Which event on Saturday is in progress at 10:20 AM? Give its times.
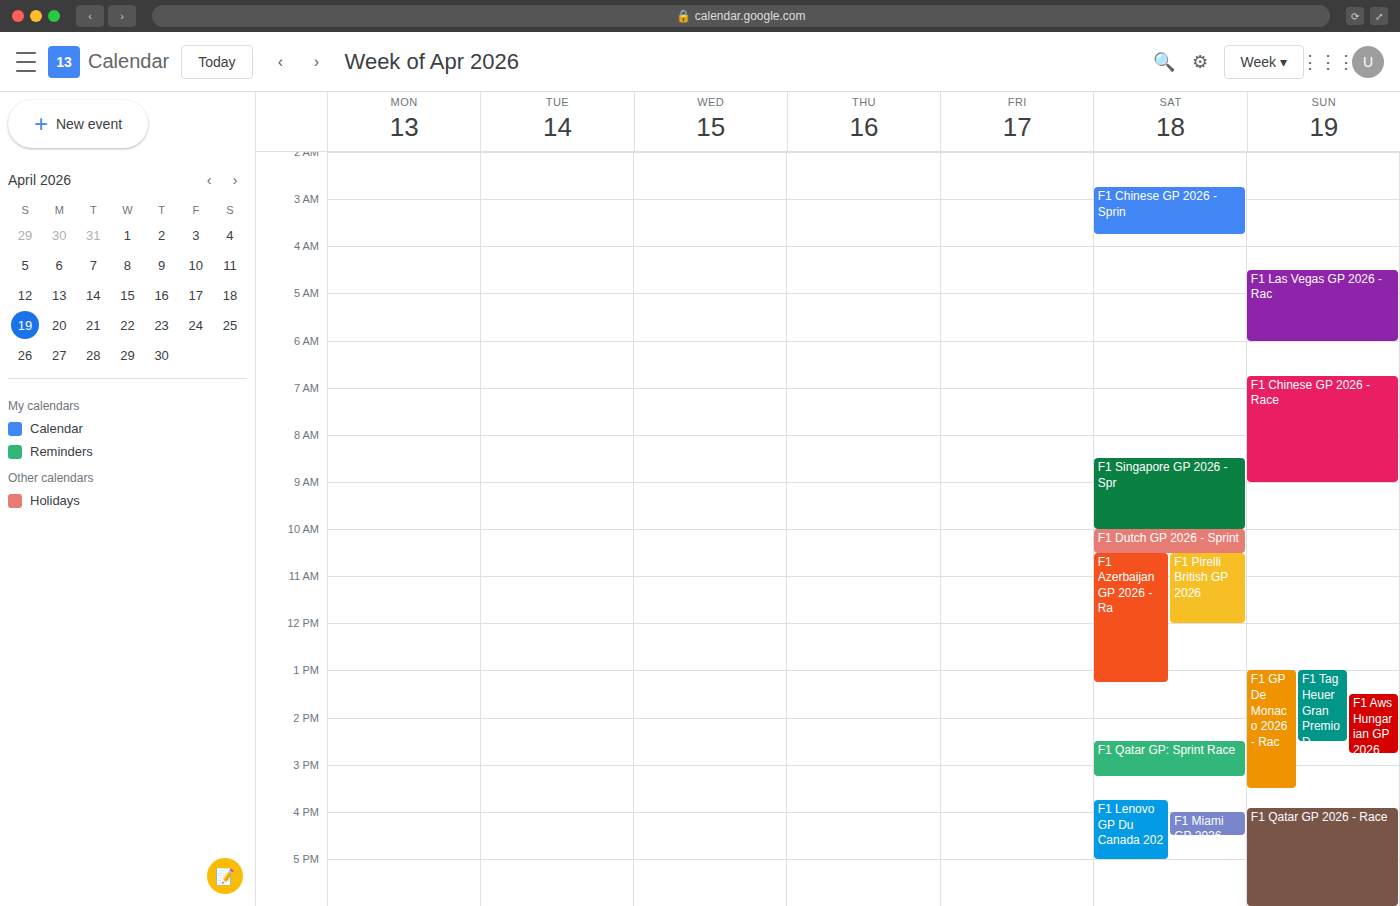
"F1 Dutch GP 2026 - Sprint", 10:00 AM to 10:30 AM